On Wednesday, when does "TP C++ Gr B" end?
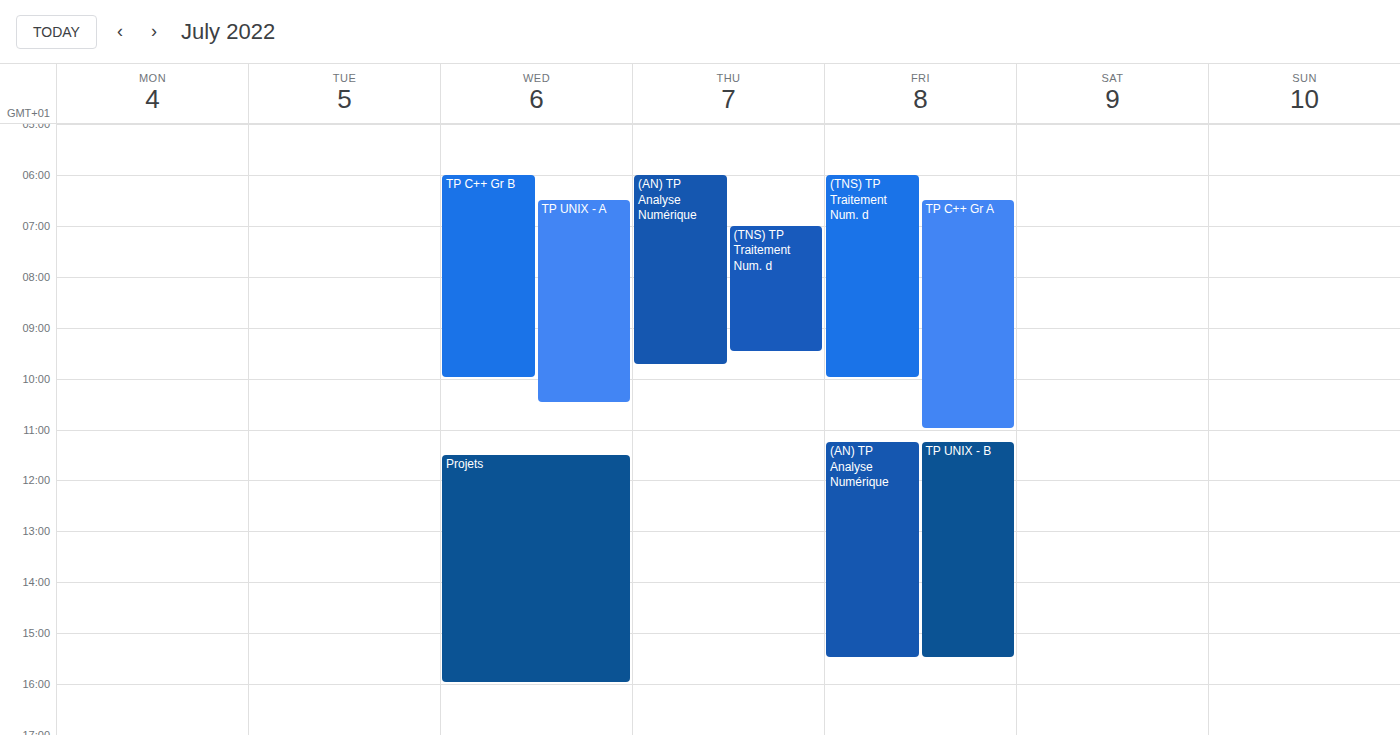
10:00 AM